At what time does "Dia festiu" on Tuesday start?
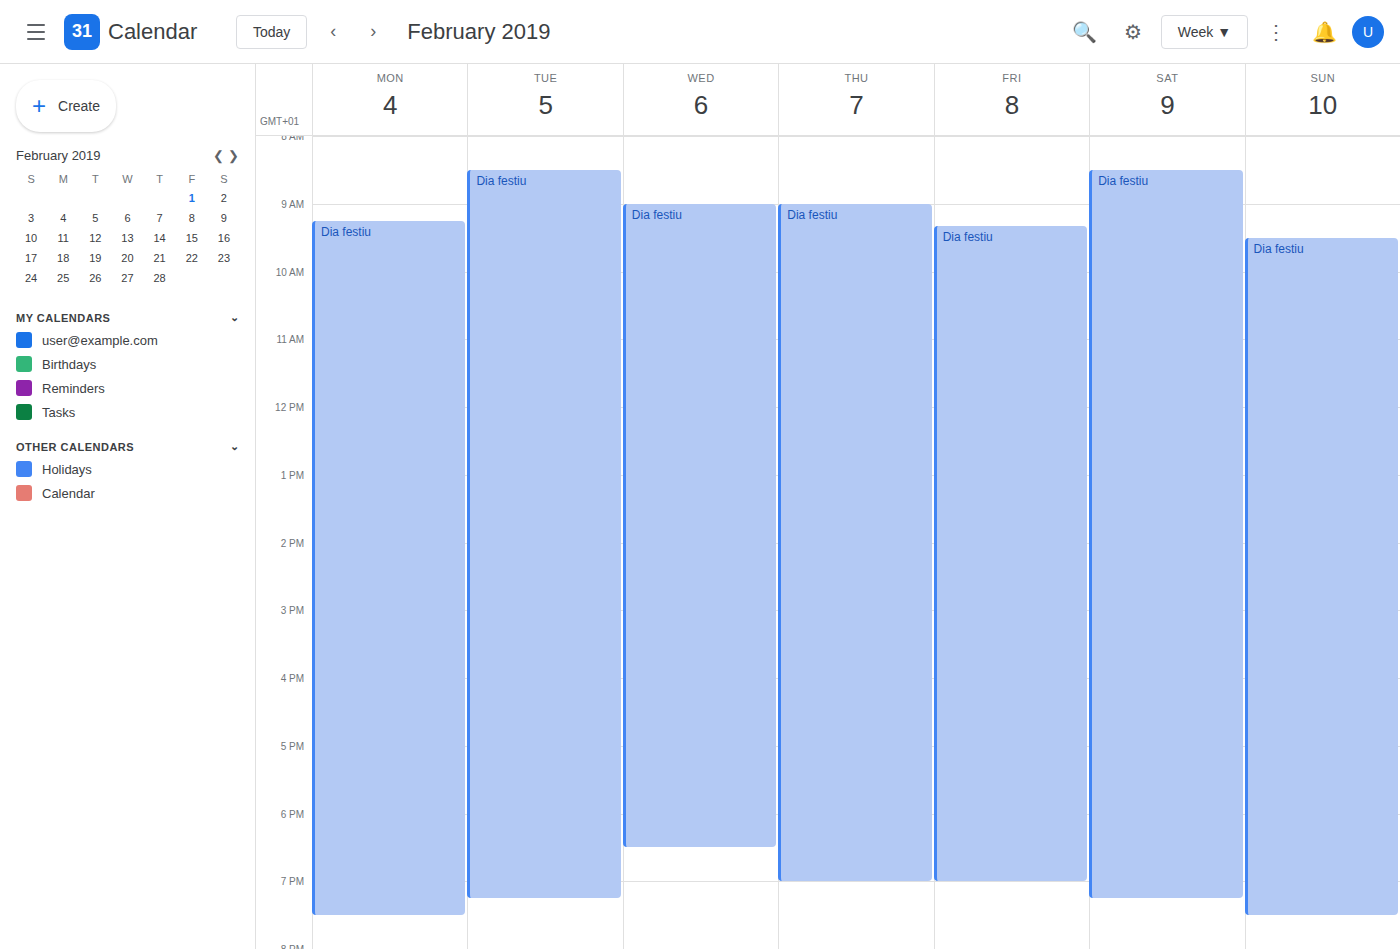
8:30 AM